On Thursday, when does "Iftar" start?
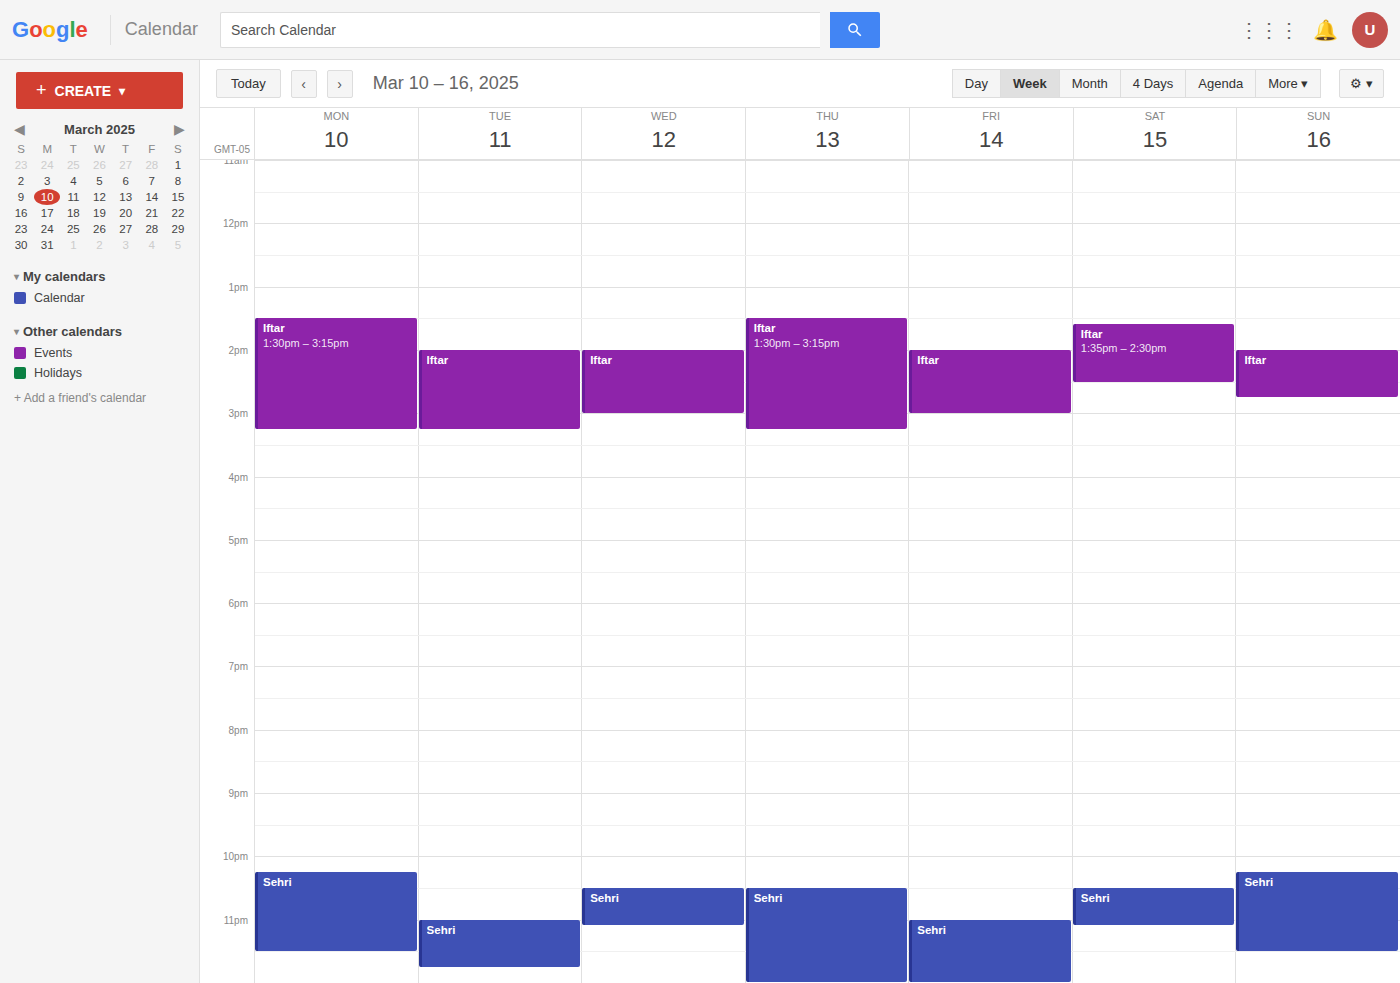
1:30 PM